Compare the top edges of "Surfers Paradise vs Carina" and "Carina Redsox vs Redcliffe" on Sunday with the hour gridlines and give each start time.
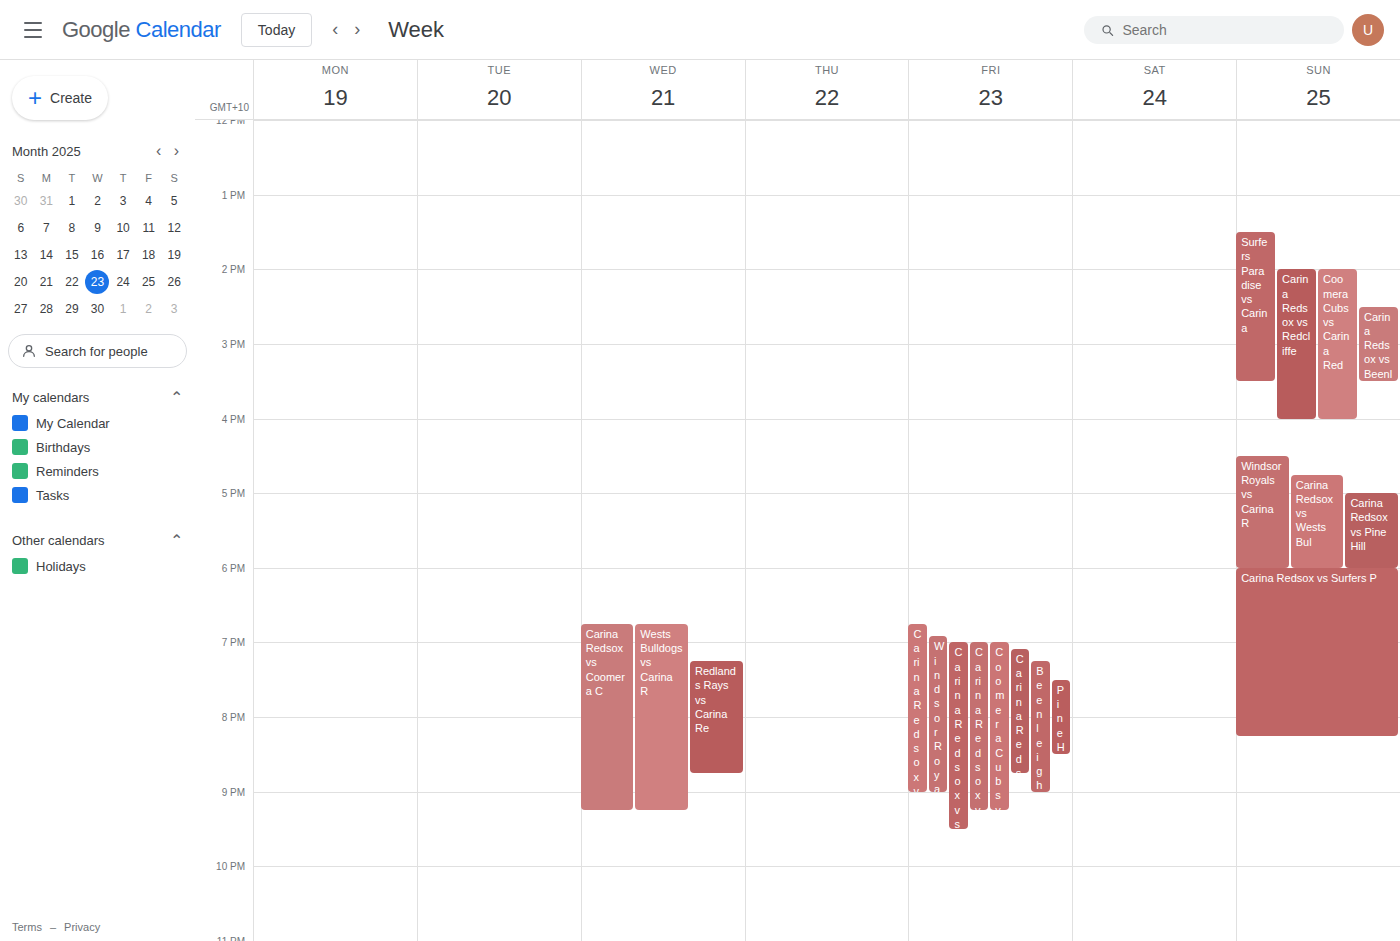
"Surfers Paradise vs Carina": 1:30 PM, halfway between the 1 PM and 2 PM lines. "Carina Redsox vs Redcliffe": 2:00 PM, exactly on the 2 PM line.